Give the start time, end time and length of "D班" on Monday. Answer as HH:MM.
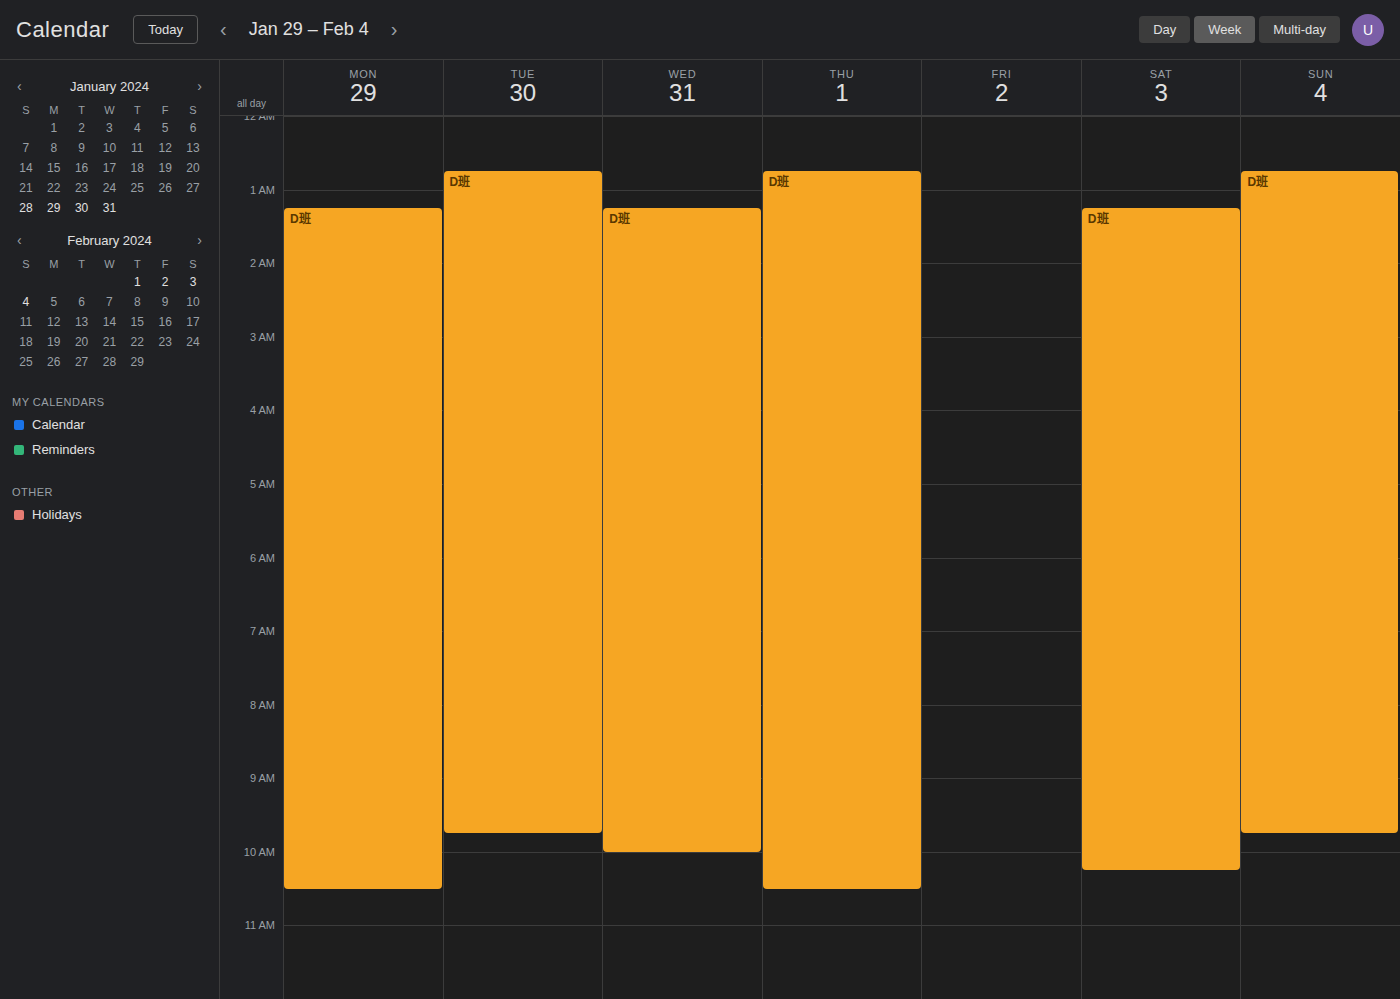
01:15 to 10:30, 9 hours 15 minutes